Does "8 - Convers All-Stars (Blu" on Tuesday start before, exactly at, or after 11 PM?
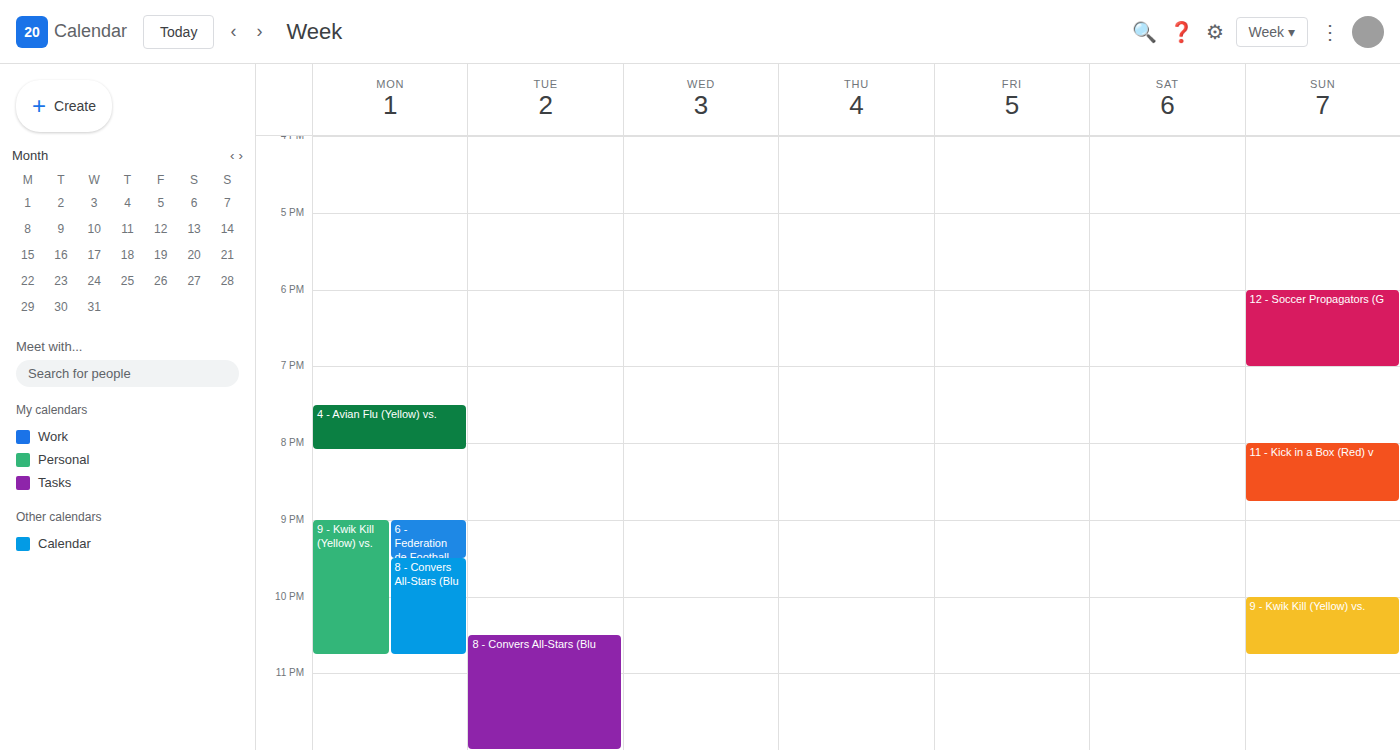
10:30 PM -- before 11 PM, 30 minutes above the 11 PM line.